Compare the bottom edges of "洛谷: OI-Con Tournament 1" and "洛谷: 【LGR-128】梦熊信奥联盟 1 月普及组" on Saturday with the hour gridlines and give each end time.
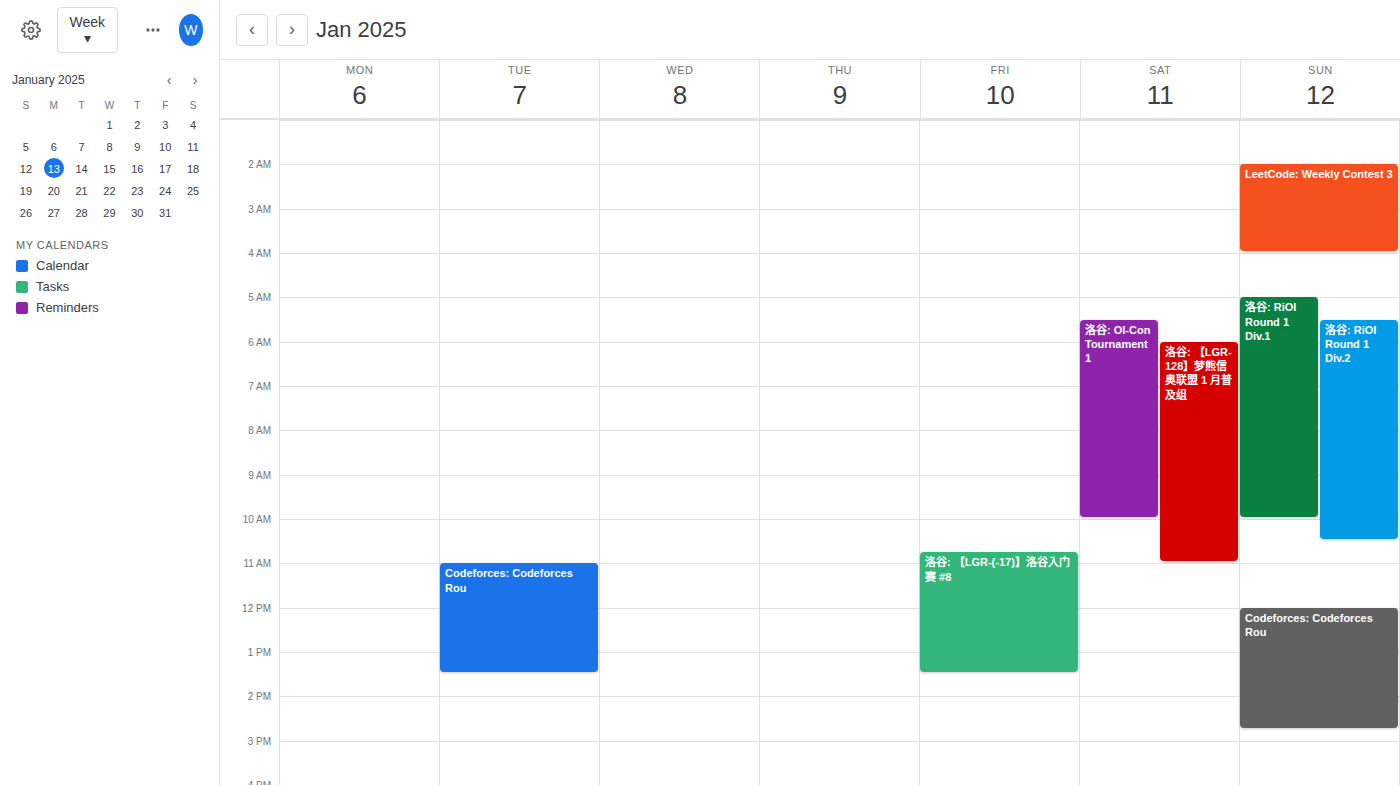
"洛谷: OI-Con Tournament 1": 10:00 AM, exactly on the 10 AM line. "洛谷: 【LGR-128】梦熊信奥联盟 1 月普及组": 11:00 AM, exactly on the 11 AM line.